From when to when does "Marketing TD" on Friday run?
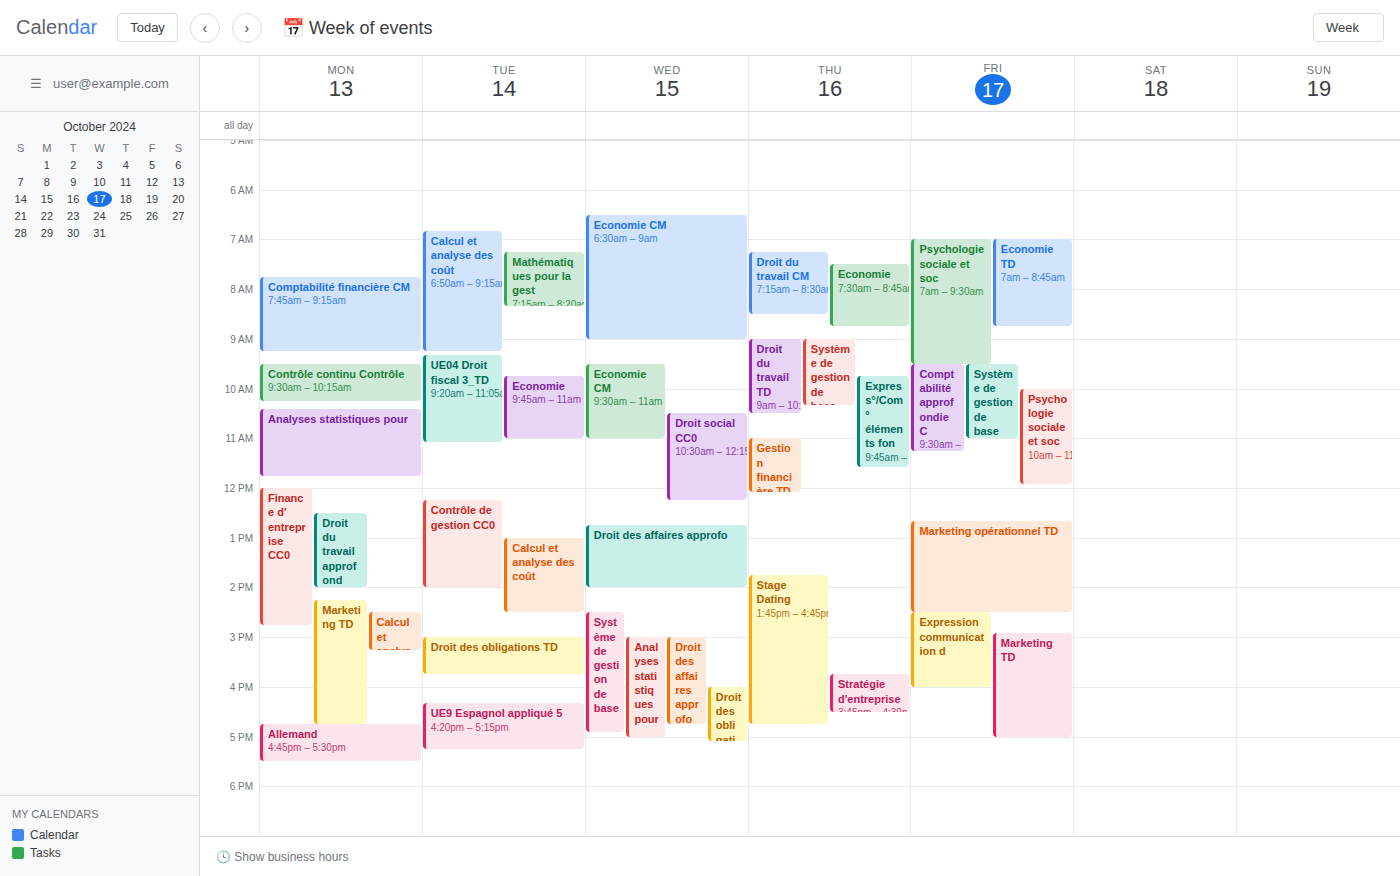
2:55 PM to 5:00 PM